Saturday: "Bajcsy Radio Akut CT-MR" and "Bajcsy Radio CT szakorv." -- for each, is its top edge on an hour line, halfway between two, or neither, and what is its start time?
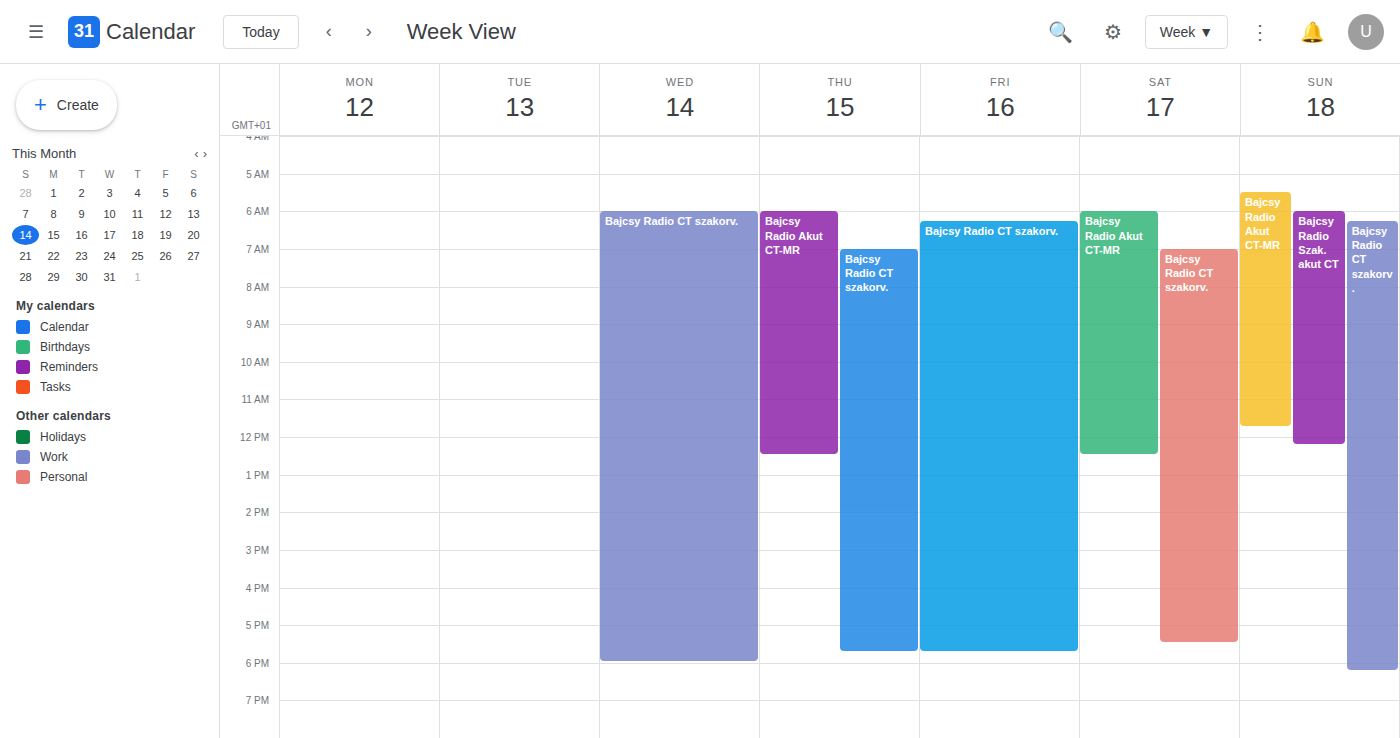
"Bajcsy Radio Akut CT-MR": 06:00, exactly on the 06:00 line. "Bajcsy Radio CT szakorv.": 07:00, exactly on the 07:00 line.